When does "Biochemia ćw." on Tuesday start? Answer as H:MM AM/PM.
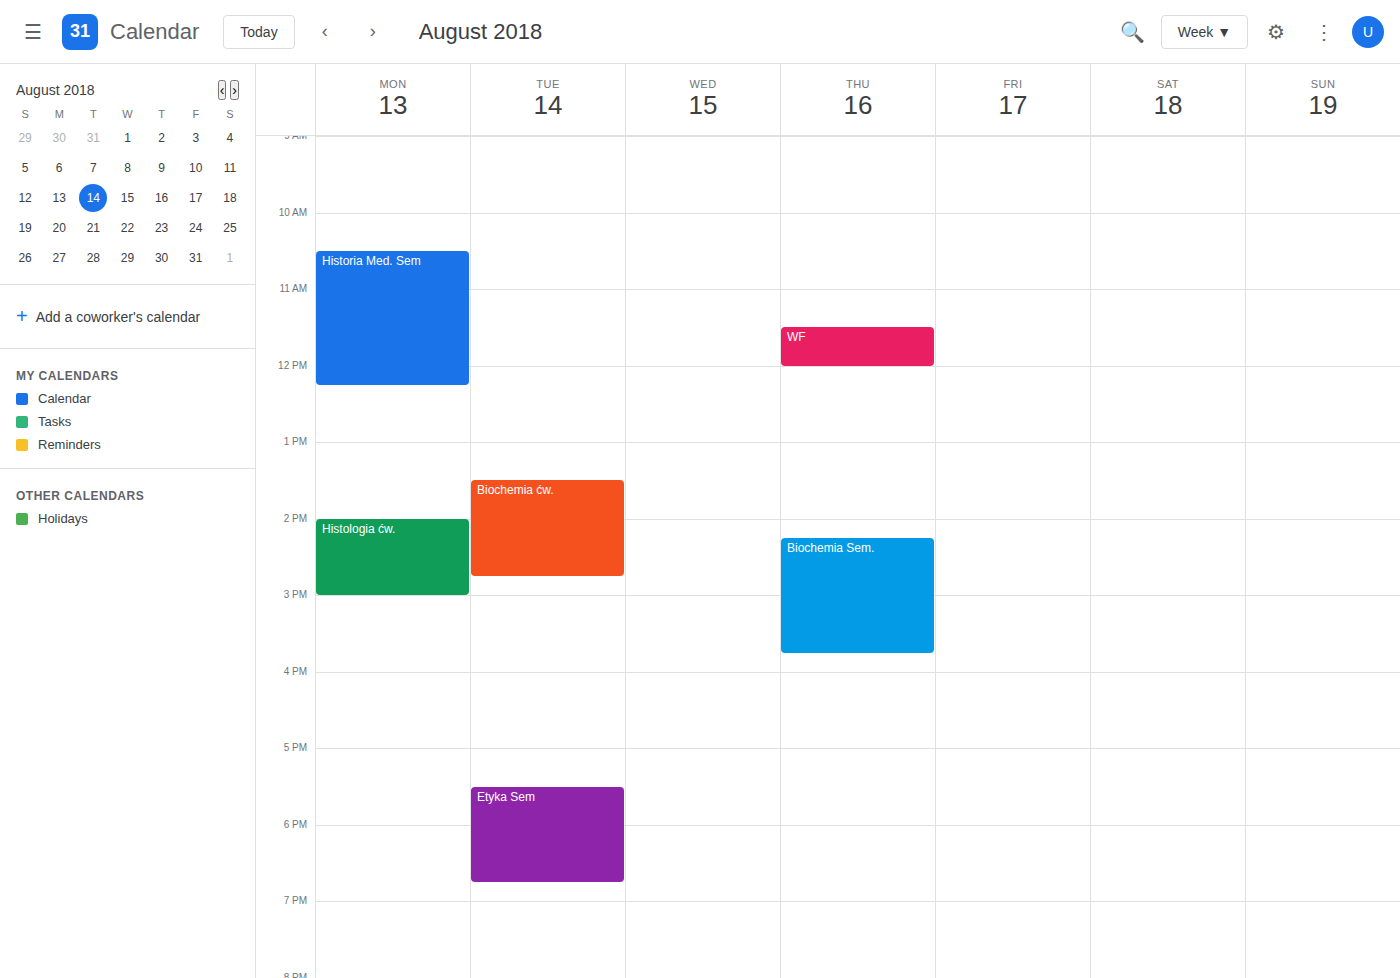
1:30 PM